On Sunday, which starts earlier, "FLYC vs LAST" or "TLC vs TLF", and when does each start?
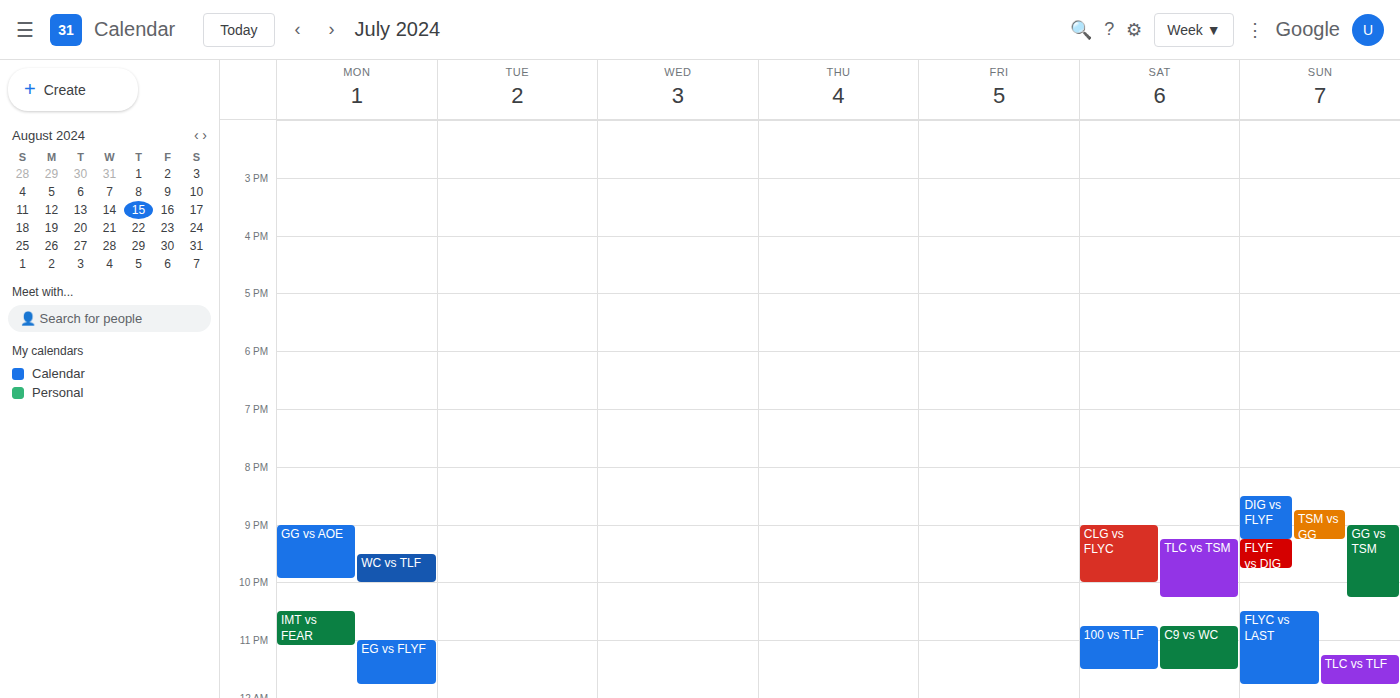
"FLYC vs LAST" 10:30 PM; "TLC vs TLF" 11:15 PM.